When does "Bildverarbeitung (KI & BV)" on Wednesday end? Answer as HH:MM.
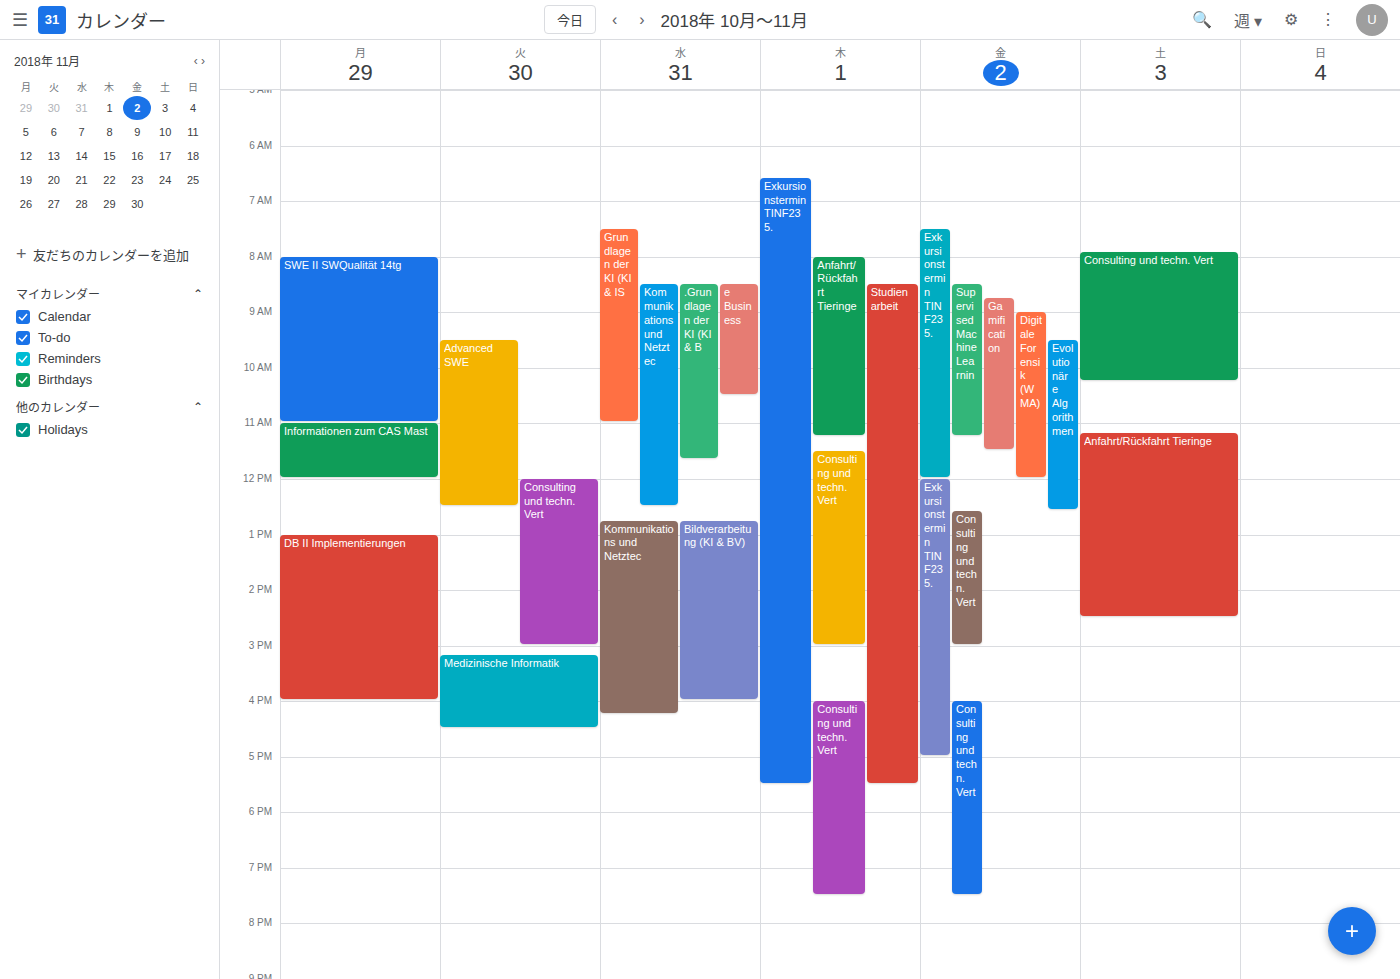
16:00